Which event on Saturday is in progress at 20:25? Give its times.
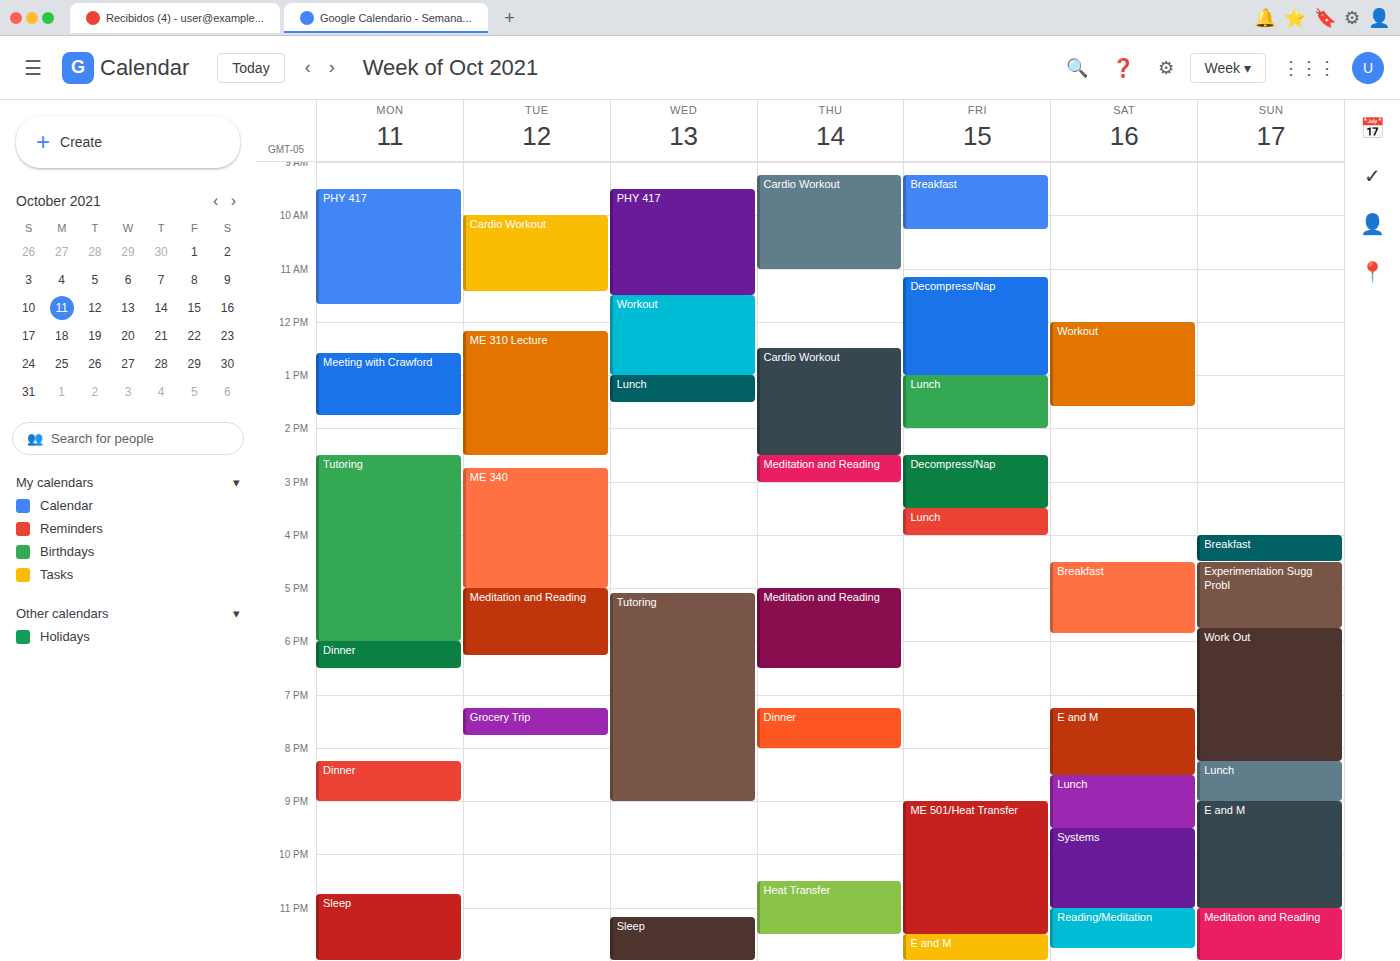
"E and M", 19:15 to 20:30